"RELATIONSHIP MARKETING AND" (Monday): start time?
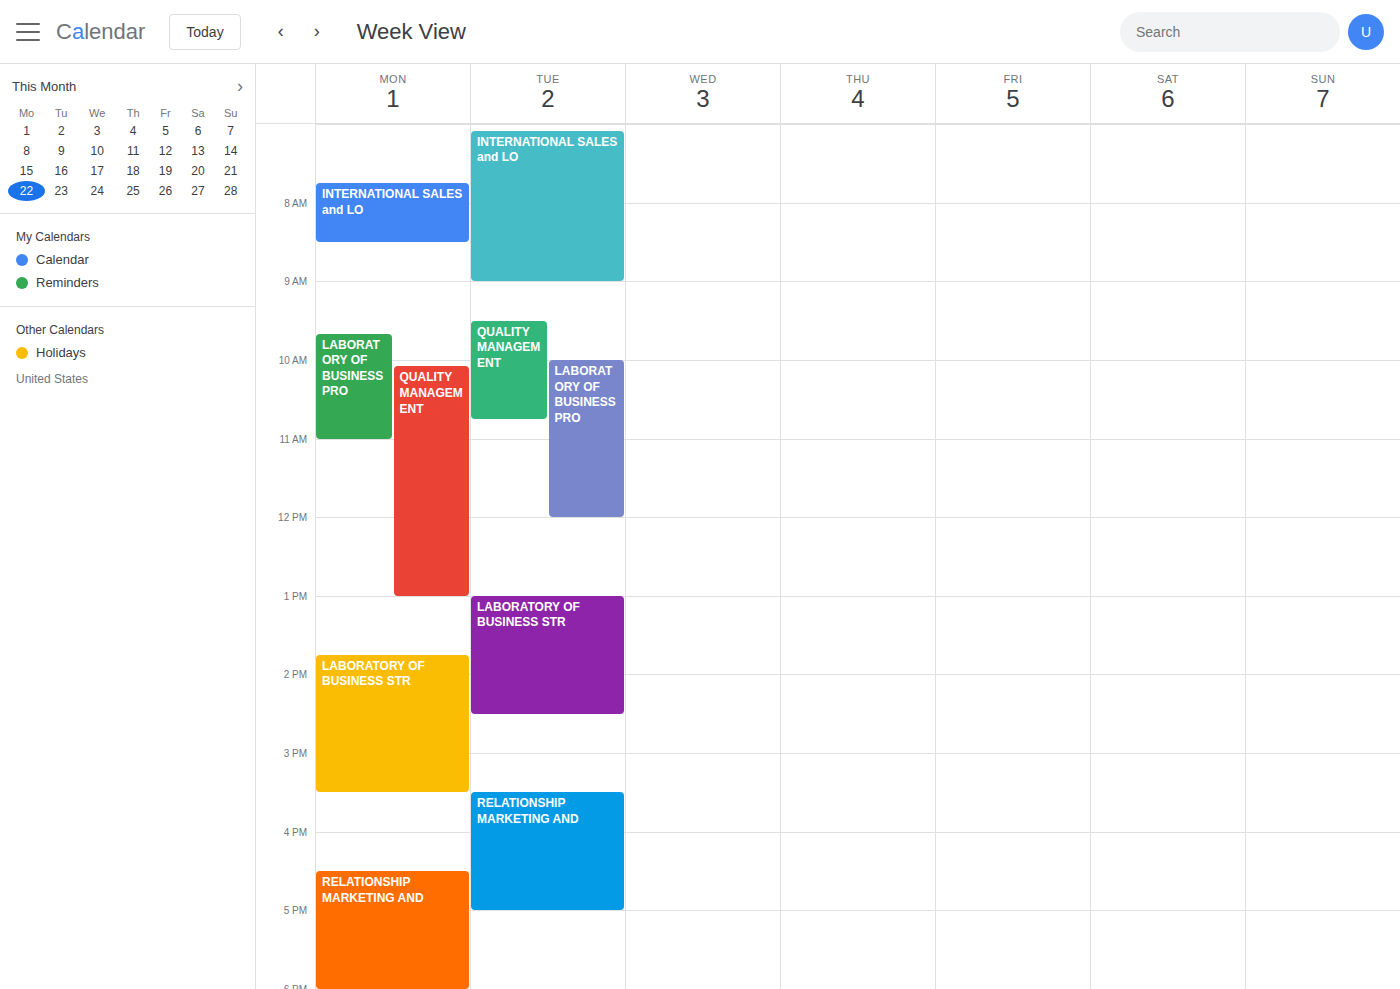
4:30 PM